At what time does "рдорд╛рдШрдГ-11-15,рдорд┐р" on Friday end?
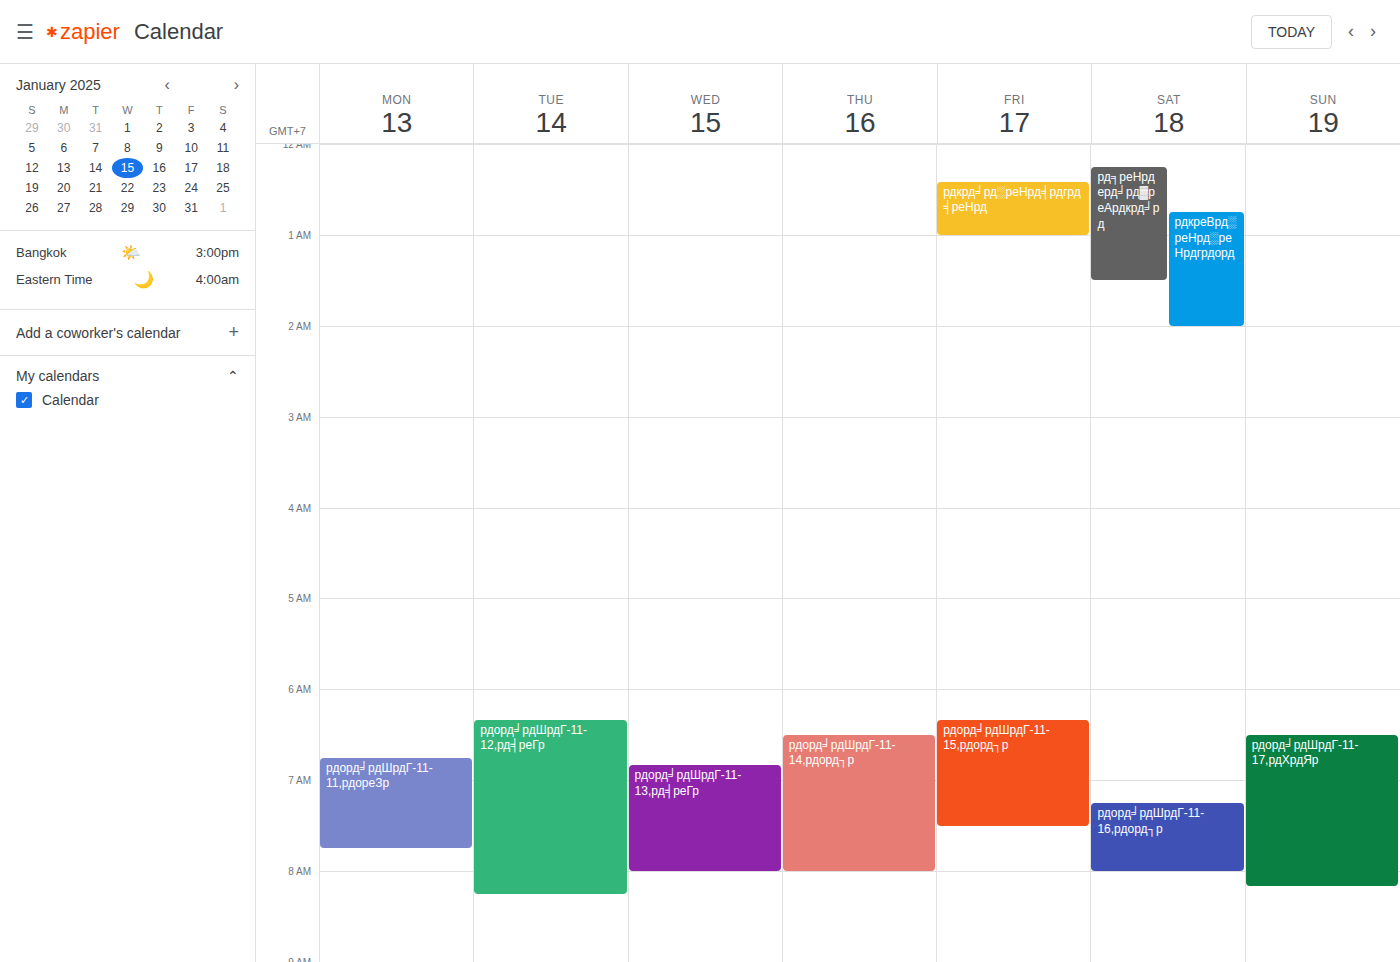
7:30 AM